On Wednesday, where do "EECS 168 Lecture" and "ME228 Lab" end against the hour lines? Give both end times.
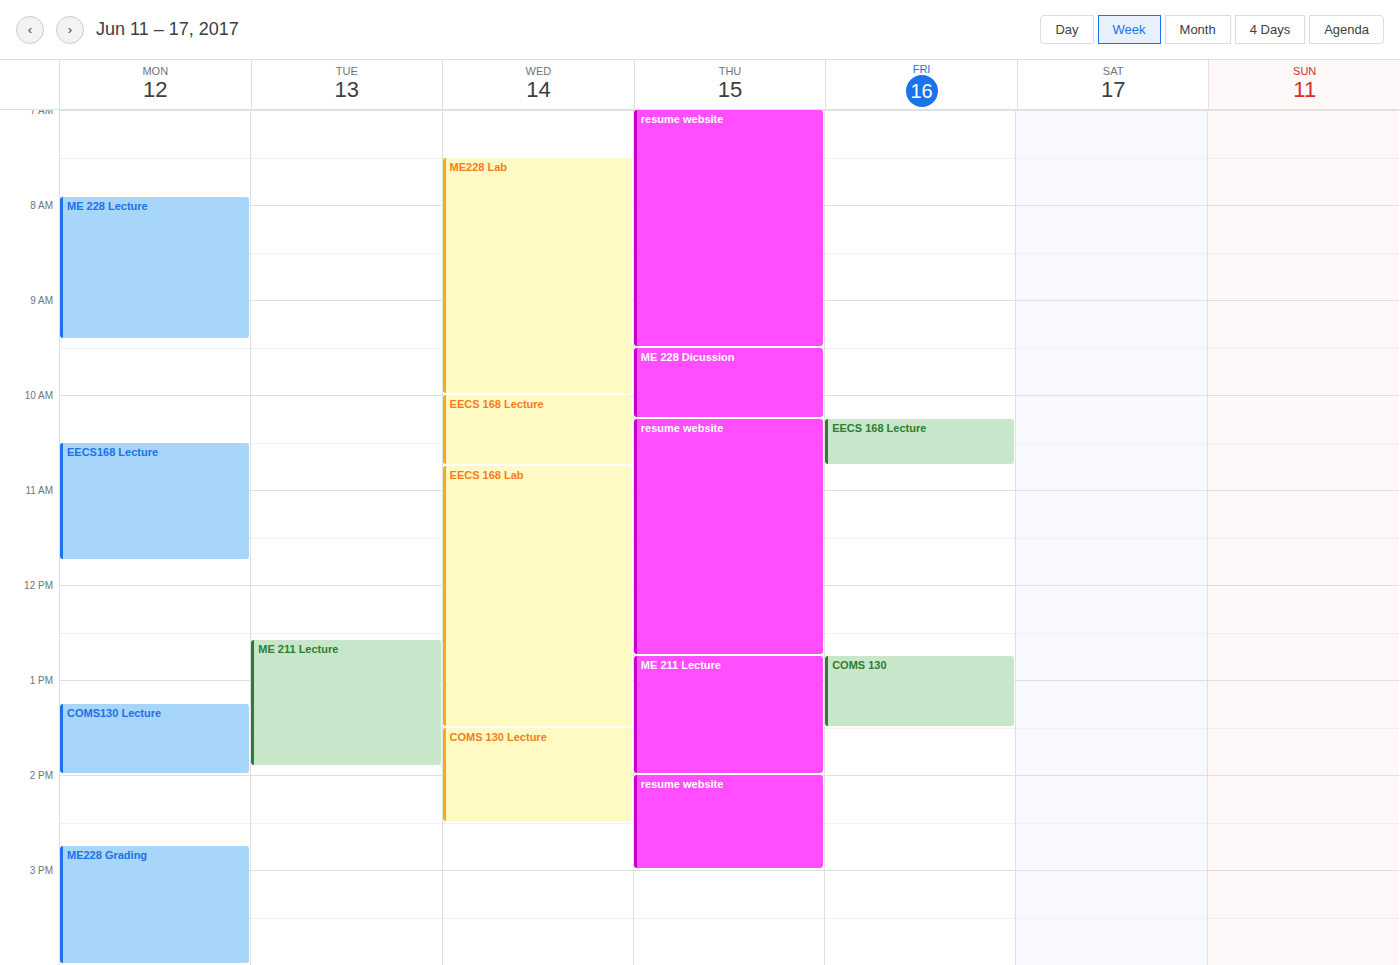
"EECS 168 Lecture": 10:45 AM, neither: three quarters of the way from the 10 AM line to the 11 AM line. "ME228 Lab": 10:00 AM, exactly on the 10 AM line.